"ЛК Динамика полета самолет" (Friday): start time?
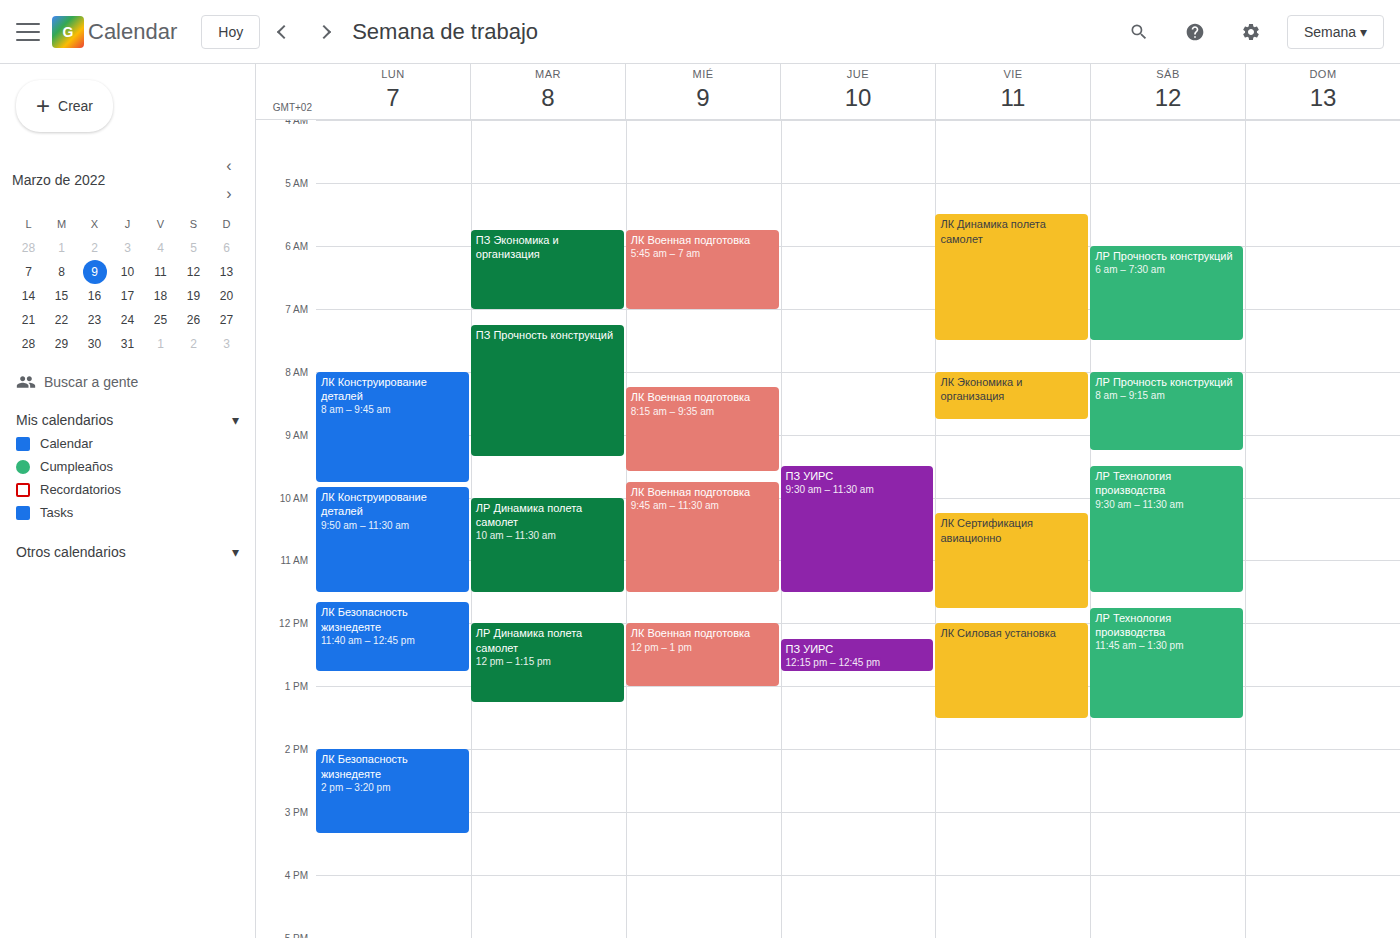
5:30 AM